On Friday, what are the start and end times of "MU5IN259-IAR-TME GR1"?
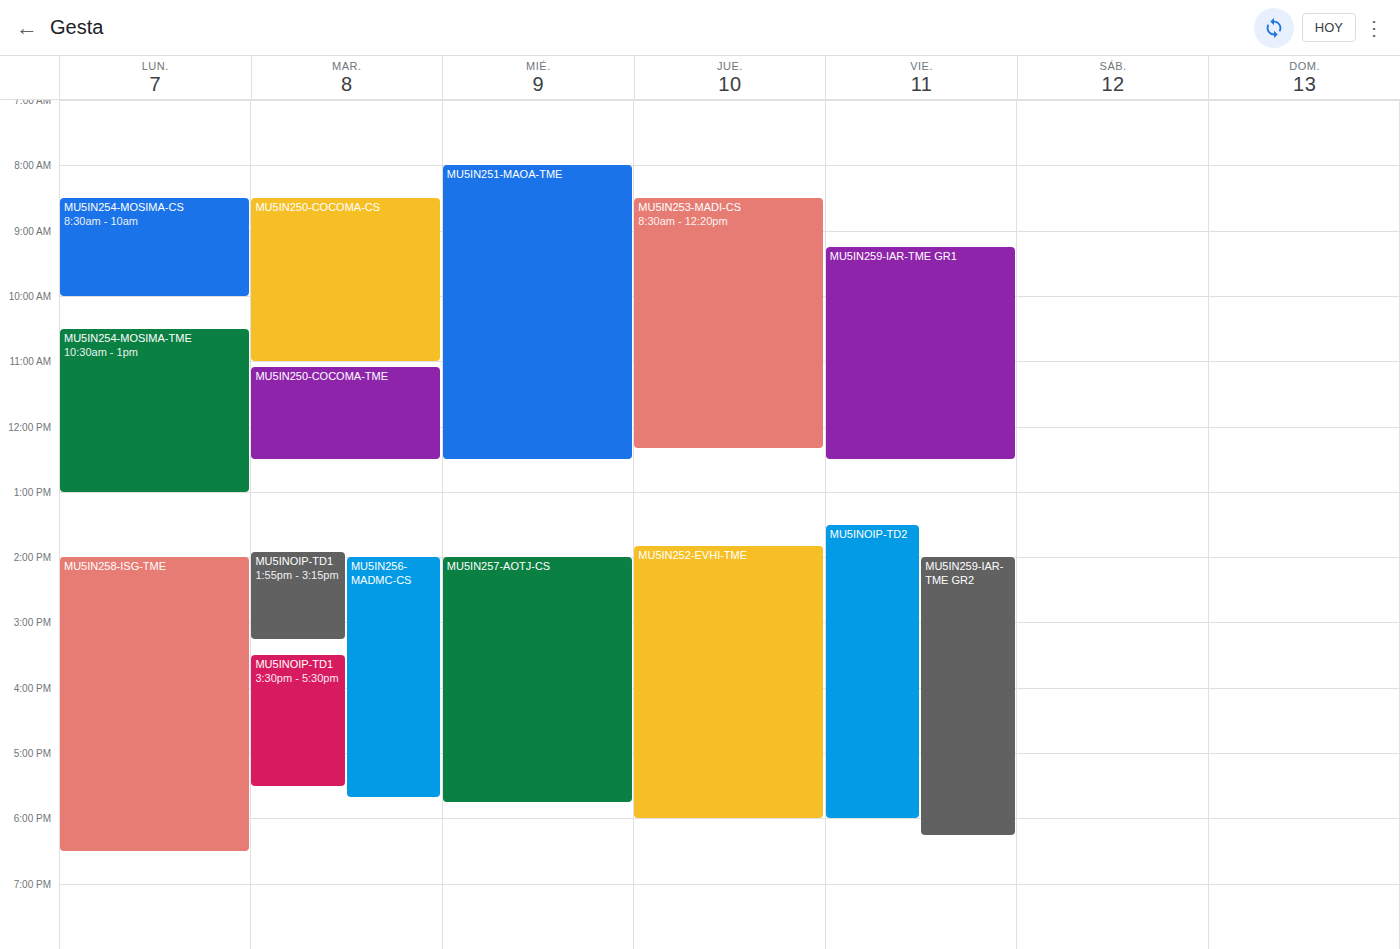
9:15 AM to 12:30 PM